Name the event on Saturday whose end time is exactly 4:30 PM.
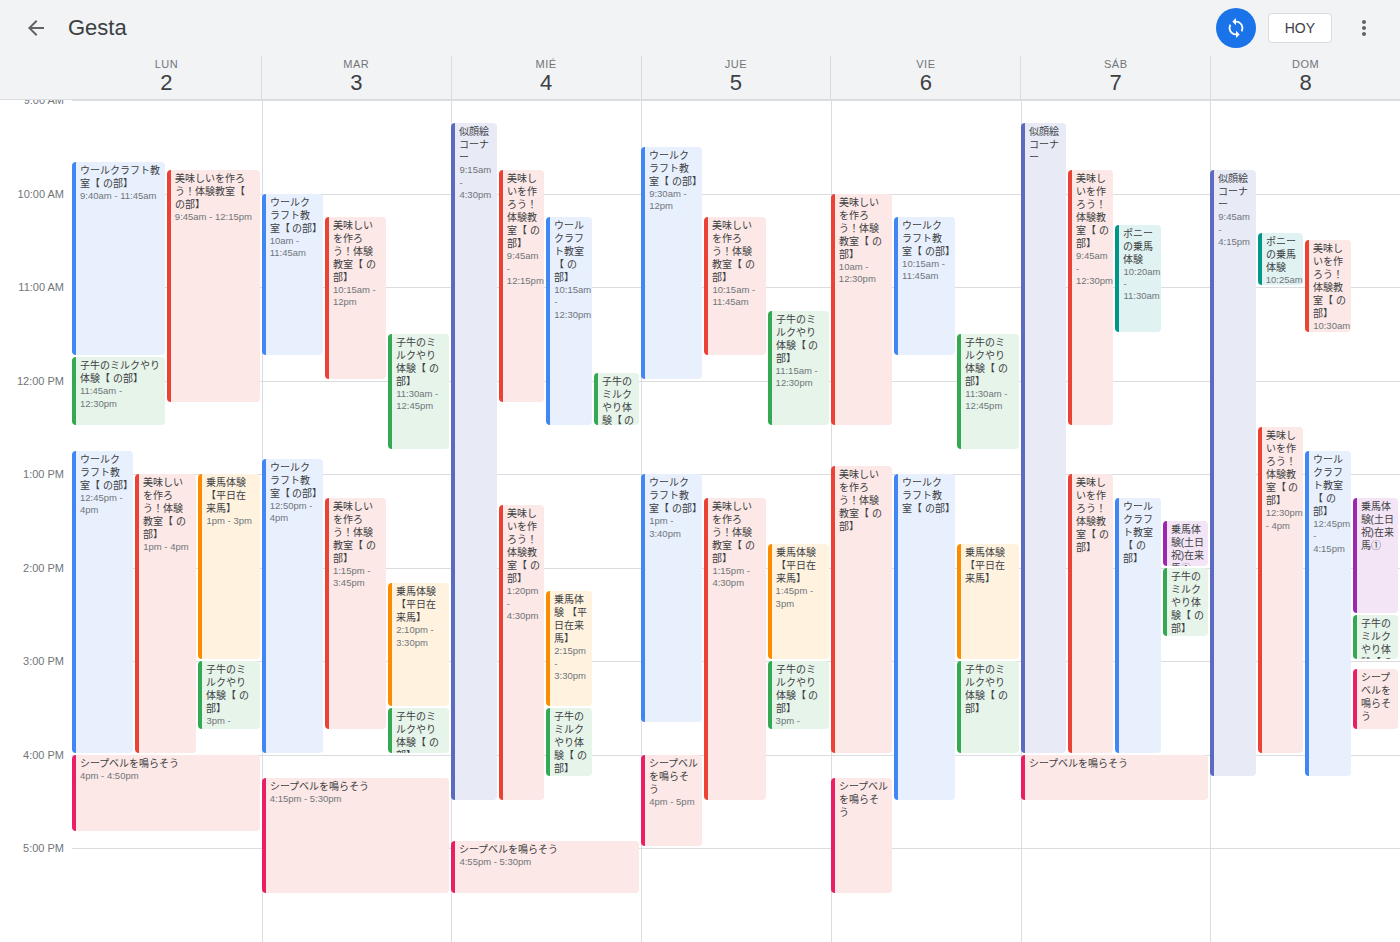
"シープベルを鳴らそう"